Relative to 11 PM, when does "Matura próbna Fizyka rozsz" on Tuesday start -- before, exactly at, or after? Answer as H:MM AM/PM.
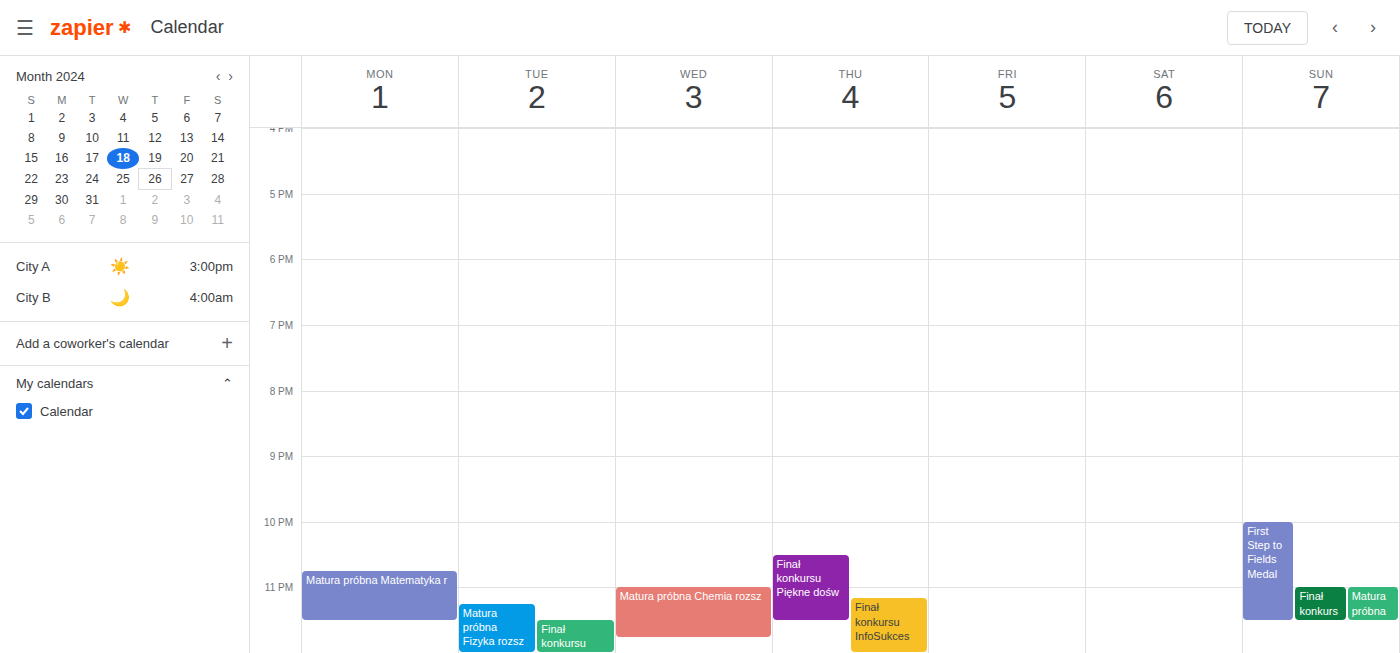
11:15 PM -- after 11 PM, 15 minutes below the 11 PM line.